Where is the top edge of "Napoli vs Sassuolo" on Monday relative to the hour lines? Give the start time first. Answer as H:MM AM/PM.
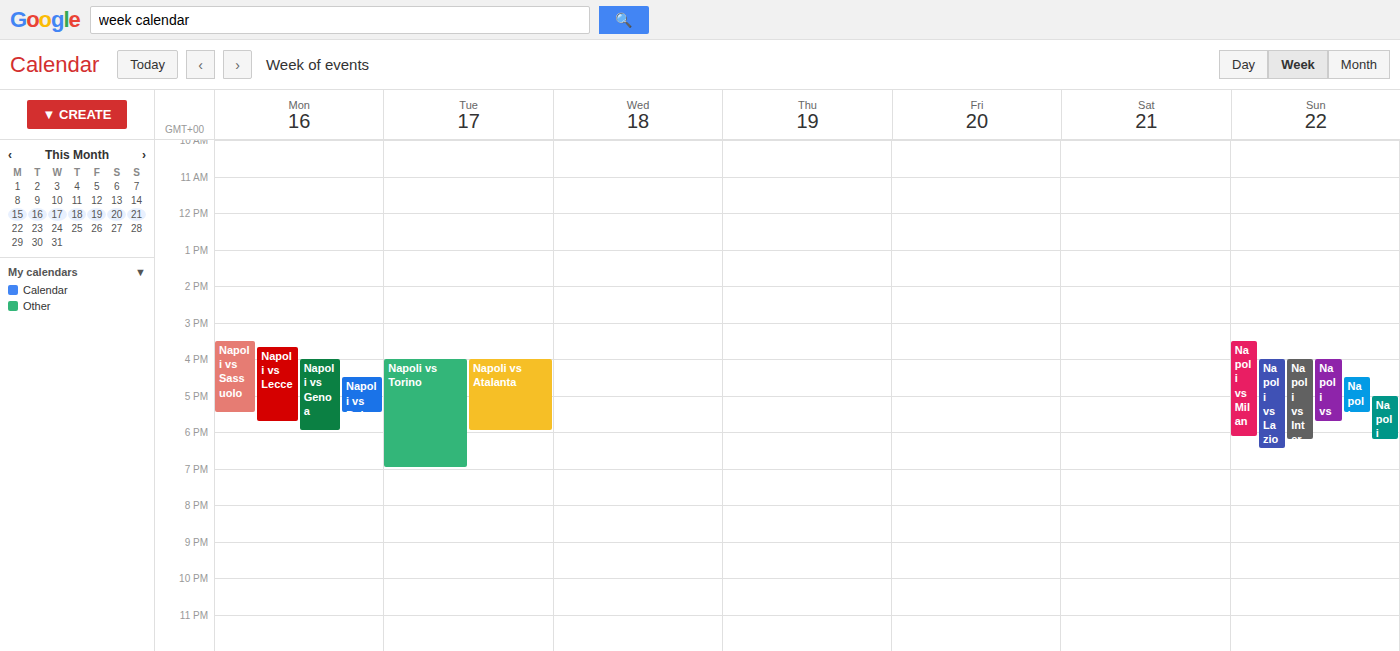
3:30 PM -- halfway between the 3 PM and 4 PM lines.